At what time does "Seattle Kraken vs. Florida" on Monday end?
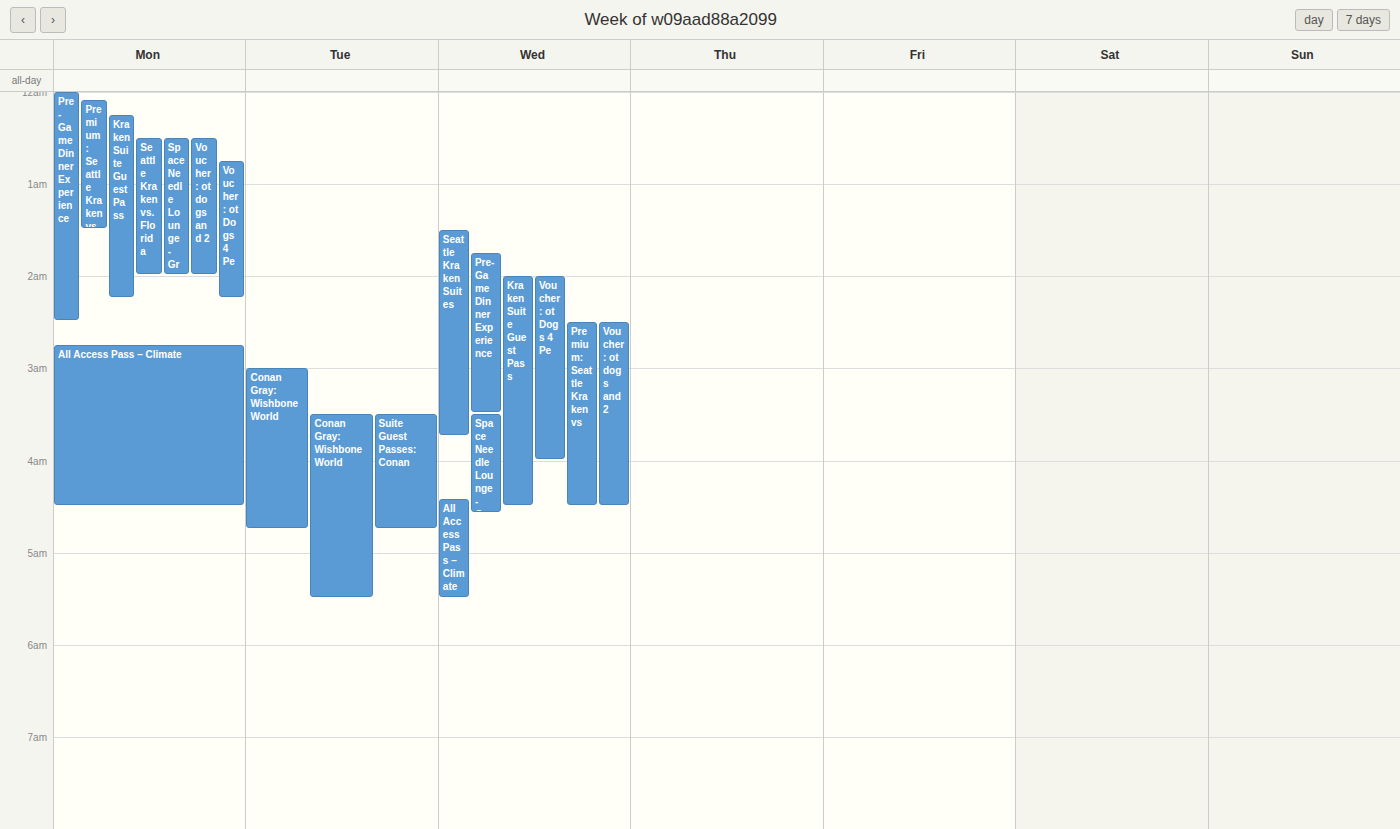
2:00 AM